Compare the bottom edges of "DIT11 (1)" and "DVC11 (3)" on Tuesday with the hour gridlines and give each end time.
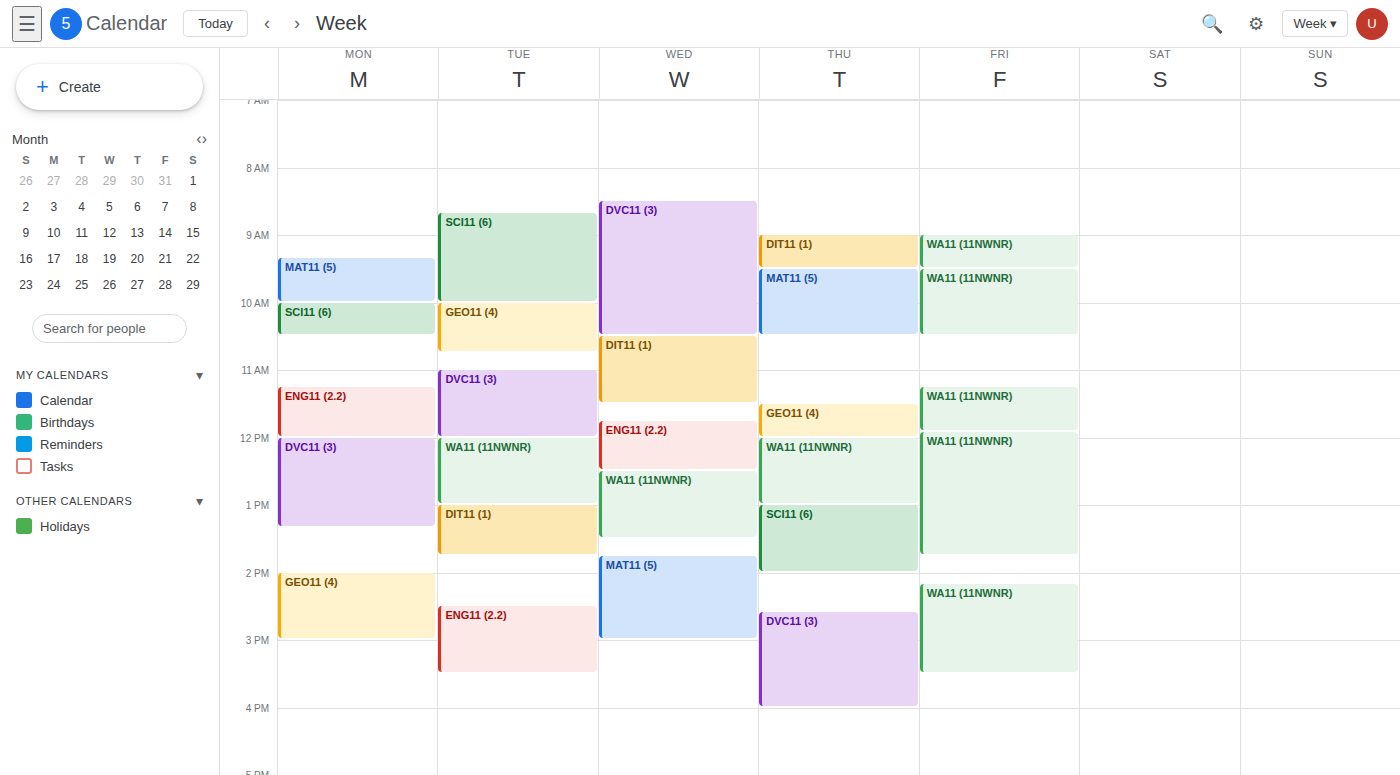
"DIT11 (1)": 1:45 PM, neither: three quarters of the way from the 1 PM line to the 2 PM line. "DVC11 (3)": 12:00 PM, exactly on the 12 PM line.